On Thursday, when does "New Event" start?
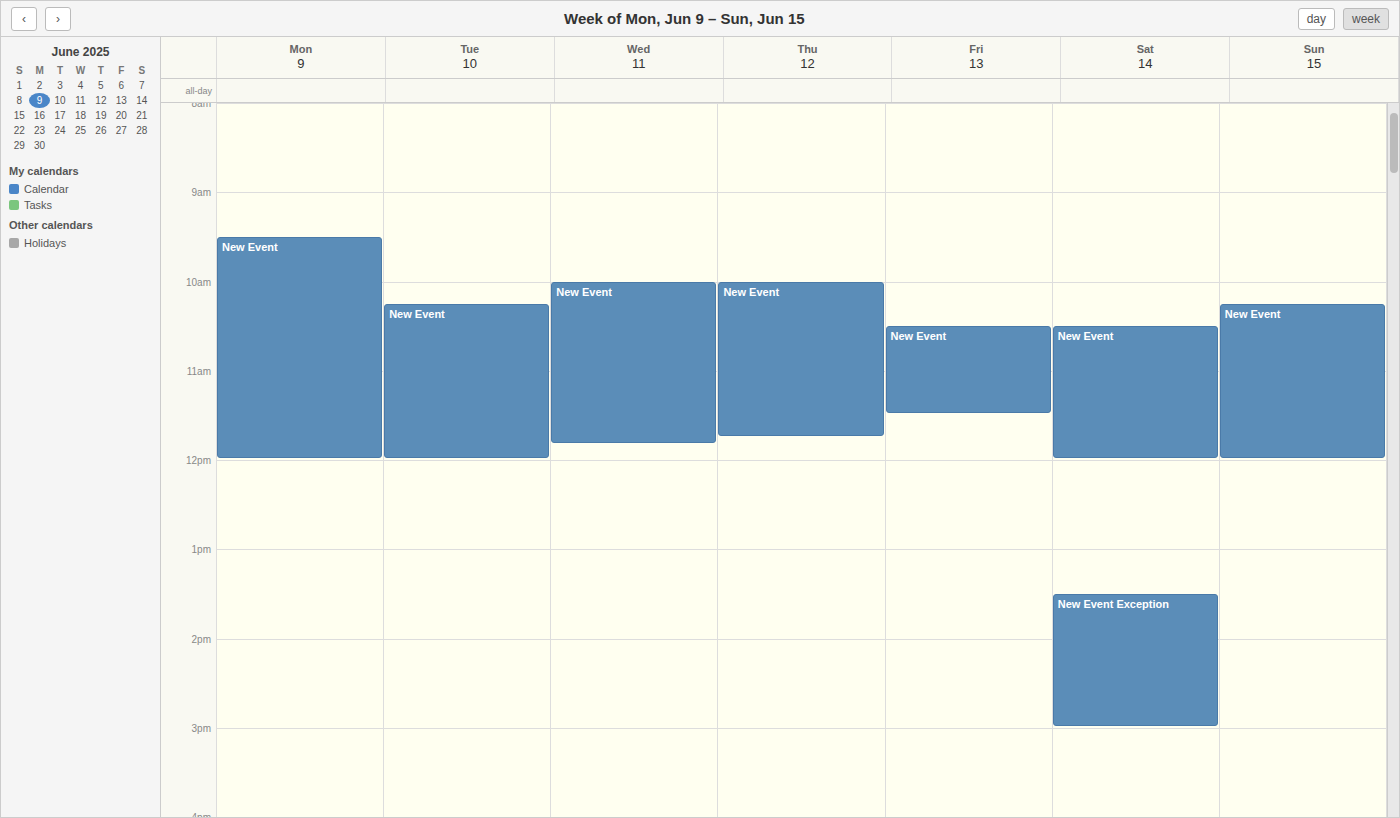
10:00 AM